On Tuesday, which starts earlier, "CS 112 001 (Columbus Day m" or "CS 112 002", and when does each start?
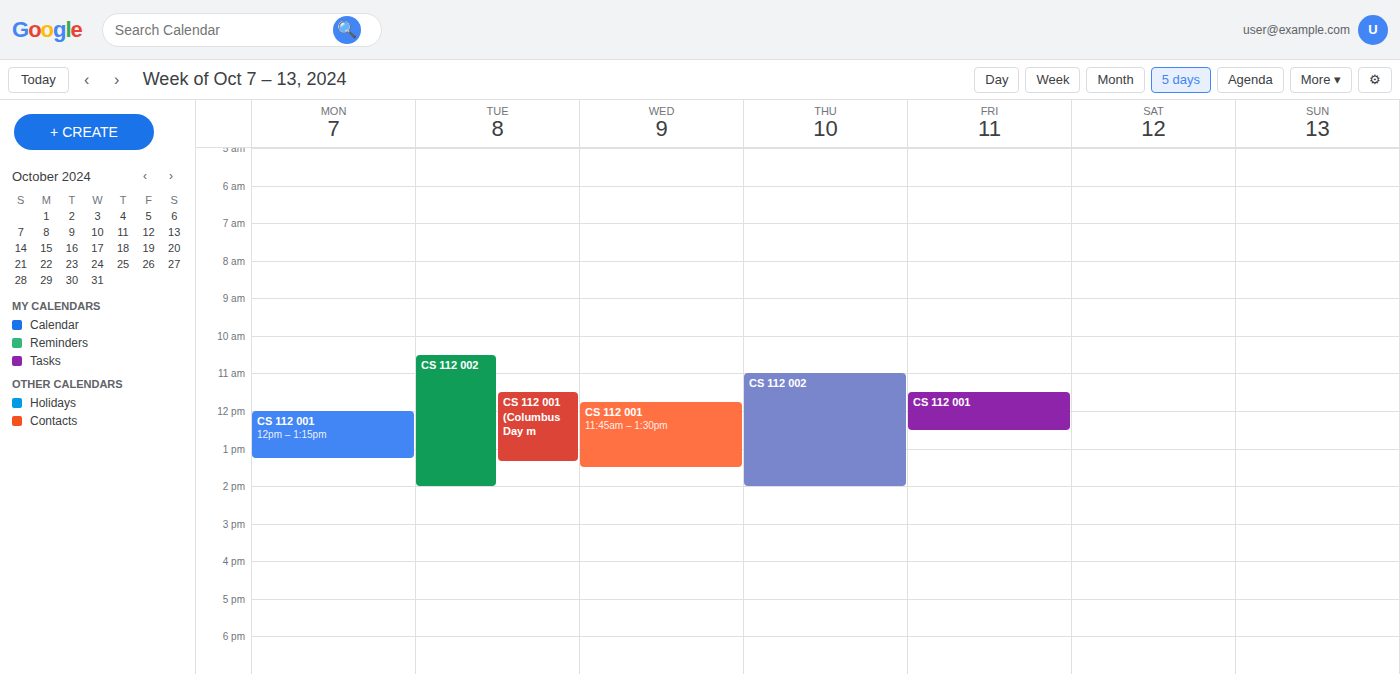
"CS 112 002" 10:30 AM; "CS 112 001 (Columbus Day m" 11:30 AM.